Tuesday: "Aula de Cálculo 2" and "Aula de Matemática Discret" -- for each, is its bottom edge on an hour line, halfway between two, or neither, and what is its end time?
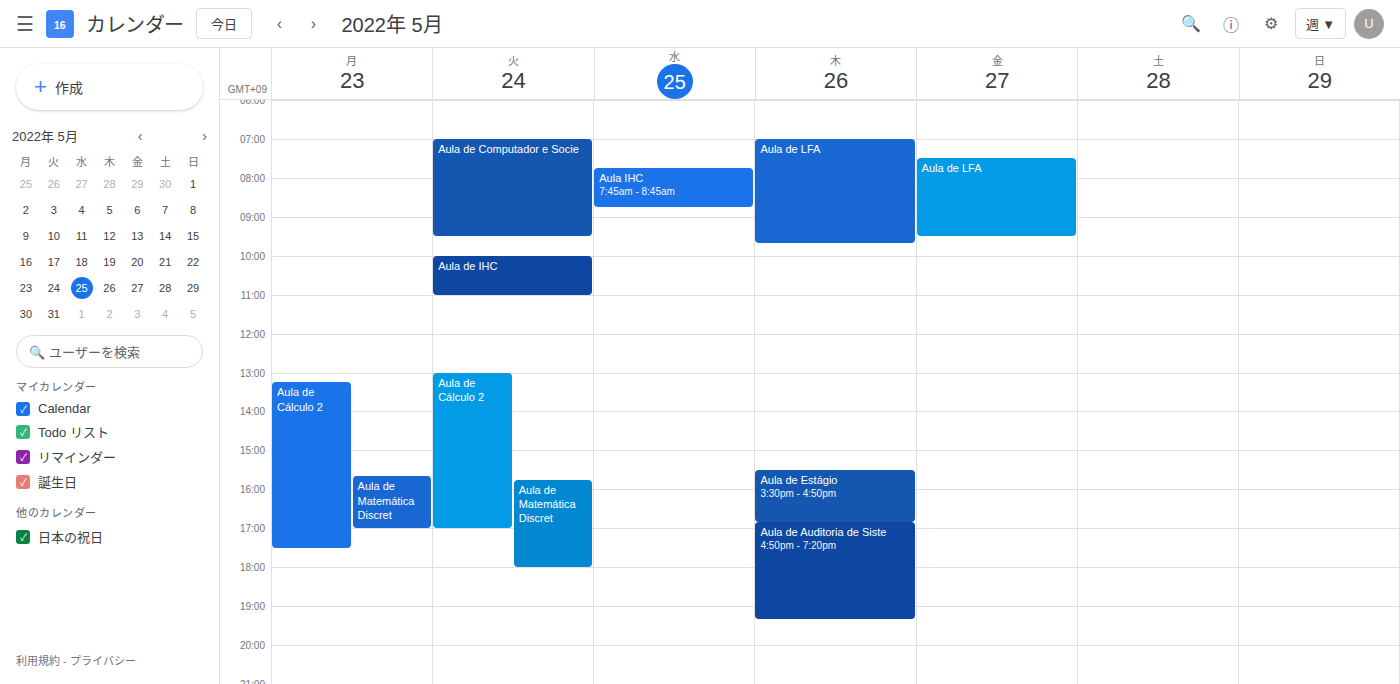
"Aula de Cálculo 2": 5:00 PM, exactly on the 5 PM line. "Aula de Matemática Discret": 6:00 PM, exactly on the 6 PM line.